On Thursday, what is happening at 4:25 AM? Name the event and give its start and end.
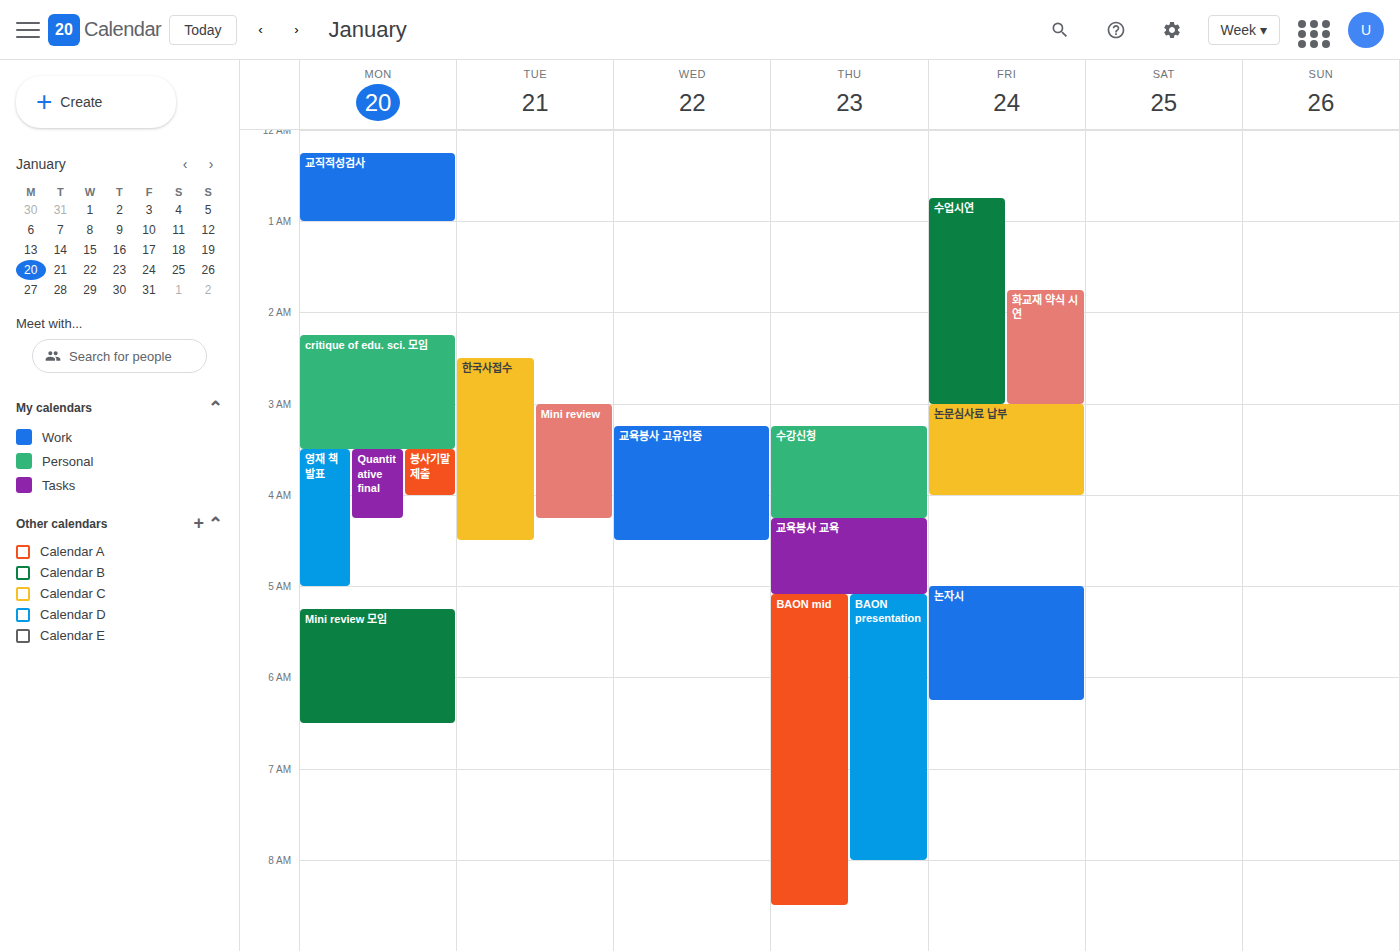
"교육봉사 교육", 4:15 AM to 5:05 AM